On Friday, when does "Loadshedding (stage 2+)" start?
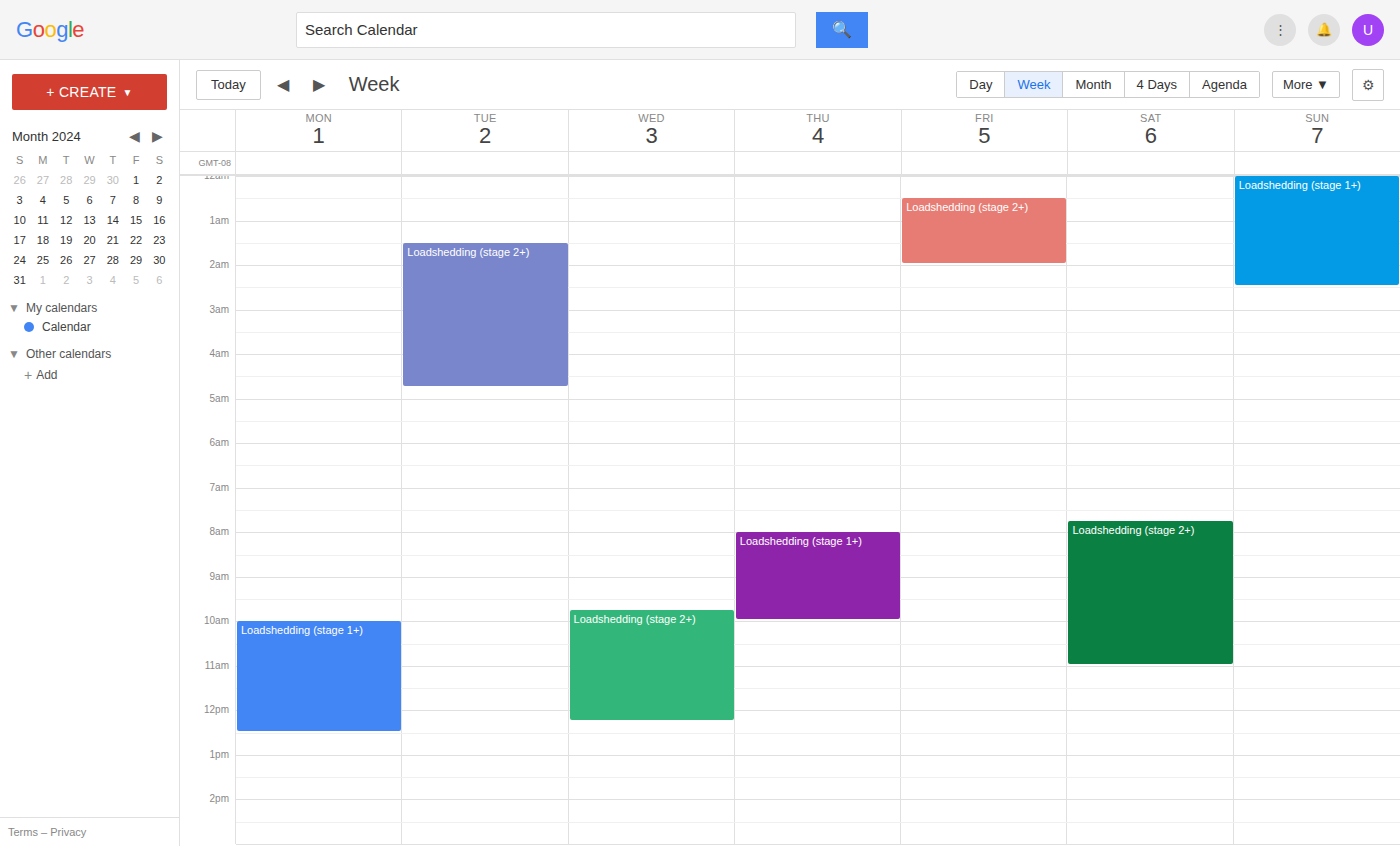
12:30 AM